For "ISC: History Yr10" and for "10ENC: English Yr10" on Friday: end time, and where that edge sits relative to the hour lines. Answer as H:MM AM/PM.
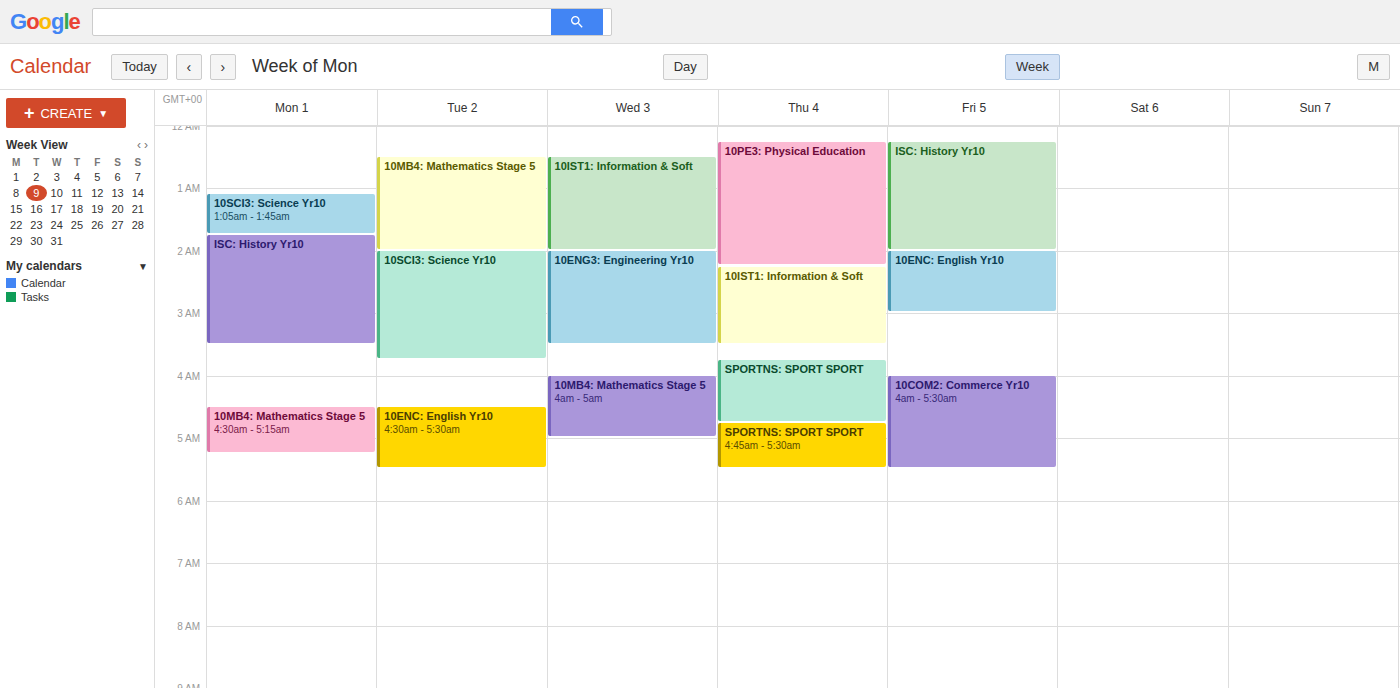
"ISC: History Yr10": 2:00 AM, exactly on the 2 AM line. "10ENC: English Yr10": 3:00 AM, exactly on the 3 AM line.